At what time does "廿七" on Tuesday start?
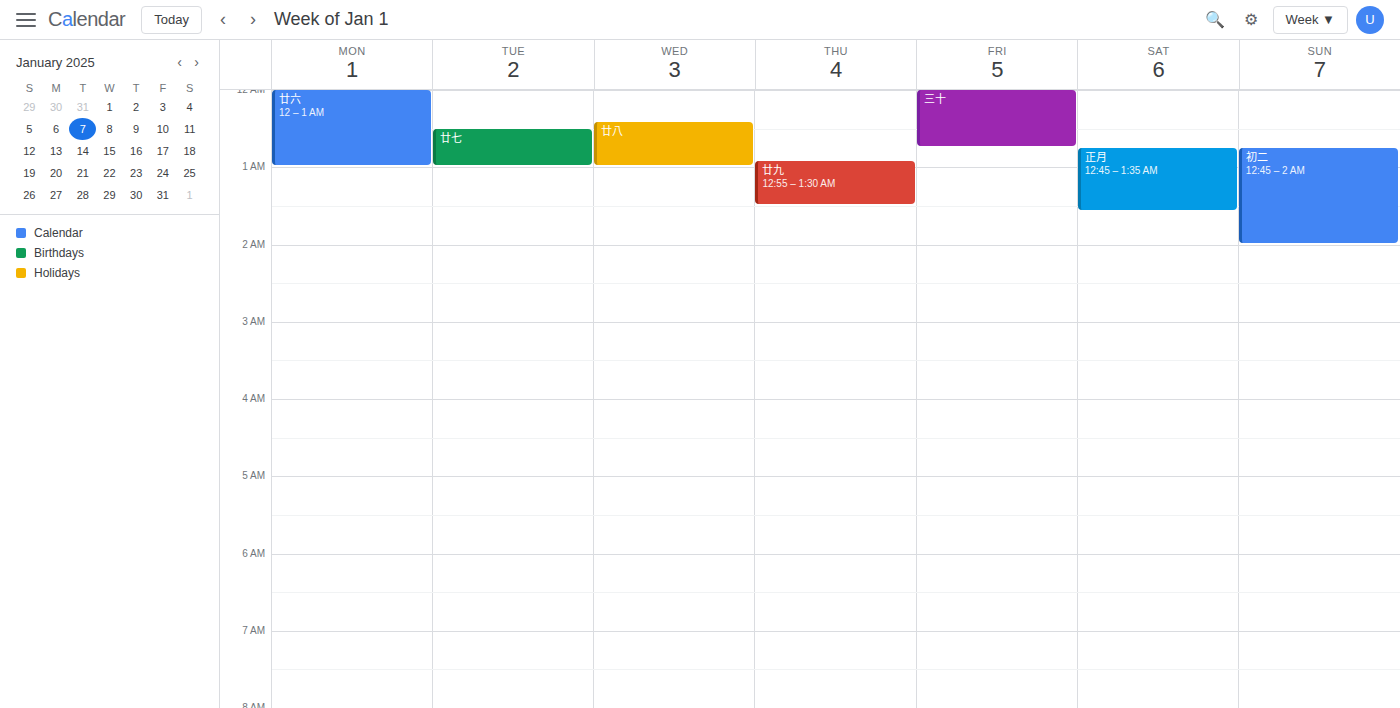
12:30 AM